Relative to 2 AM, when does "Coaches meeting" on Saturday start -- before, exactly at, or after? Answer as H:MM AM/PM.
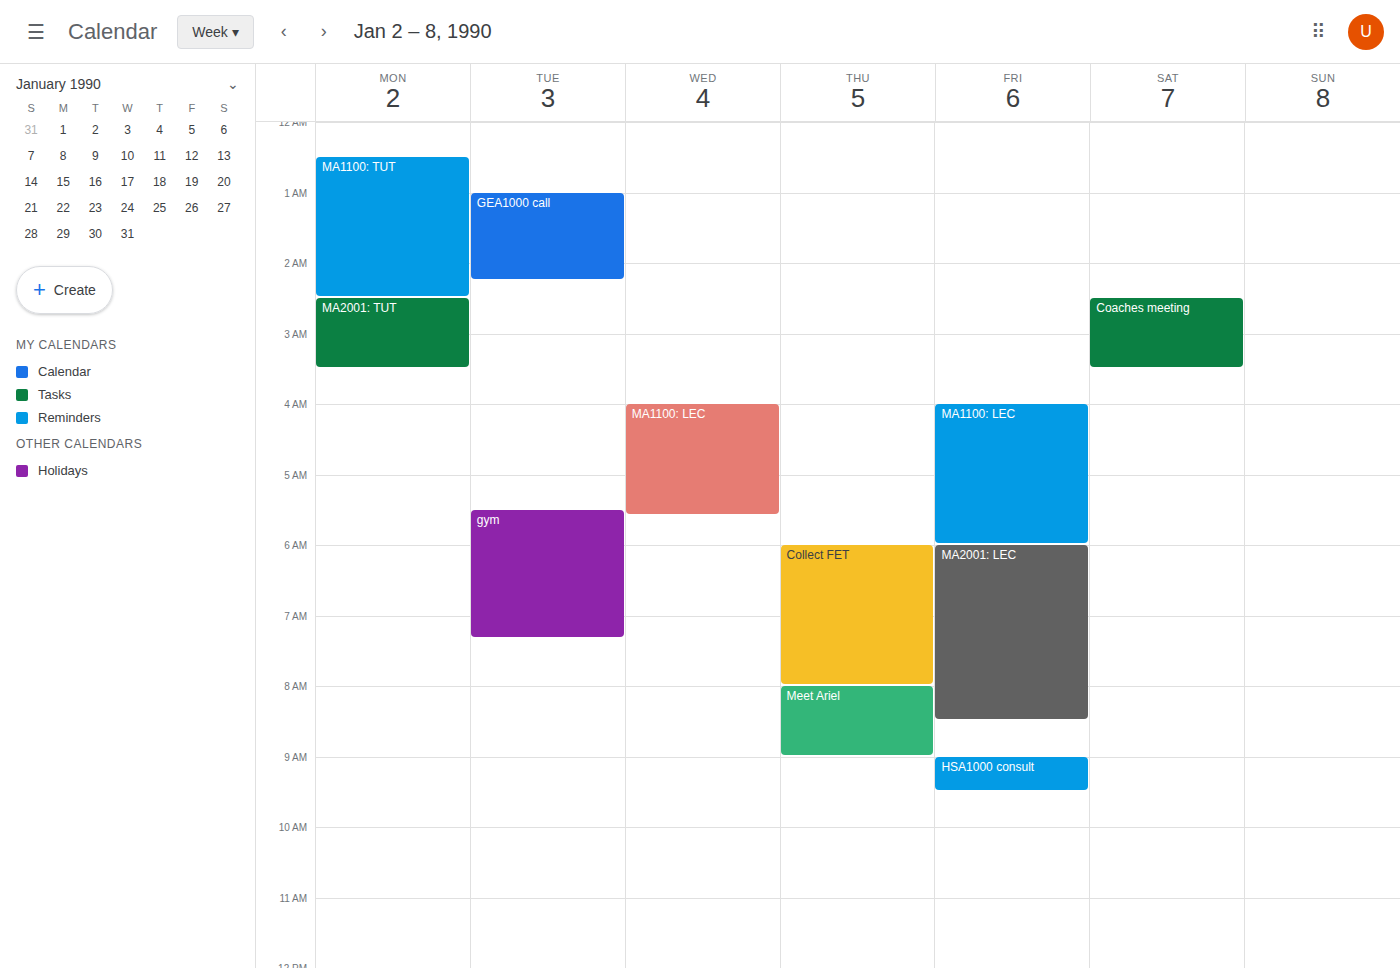
2:30 AM -- after 2 AM, 30 minutes below the 2 AM line.